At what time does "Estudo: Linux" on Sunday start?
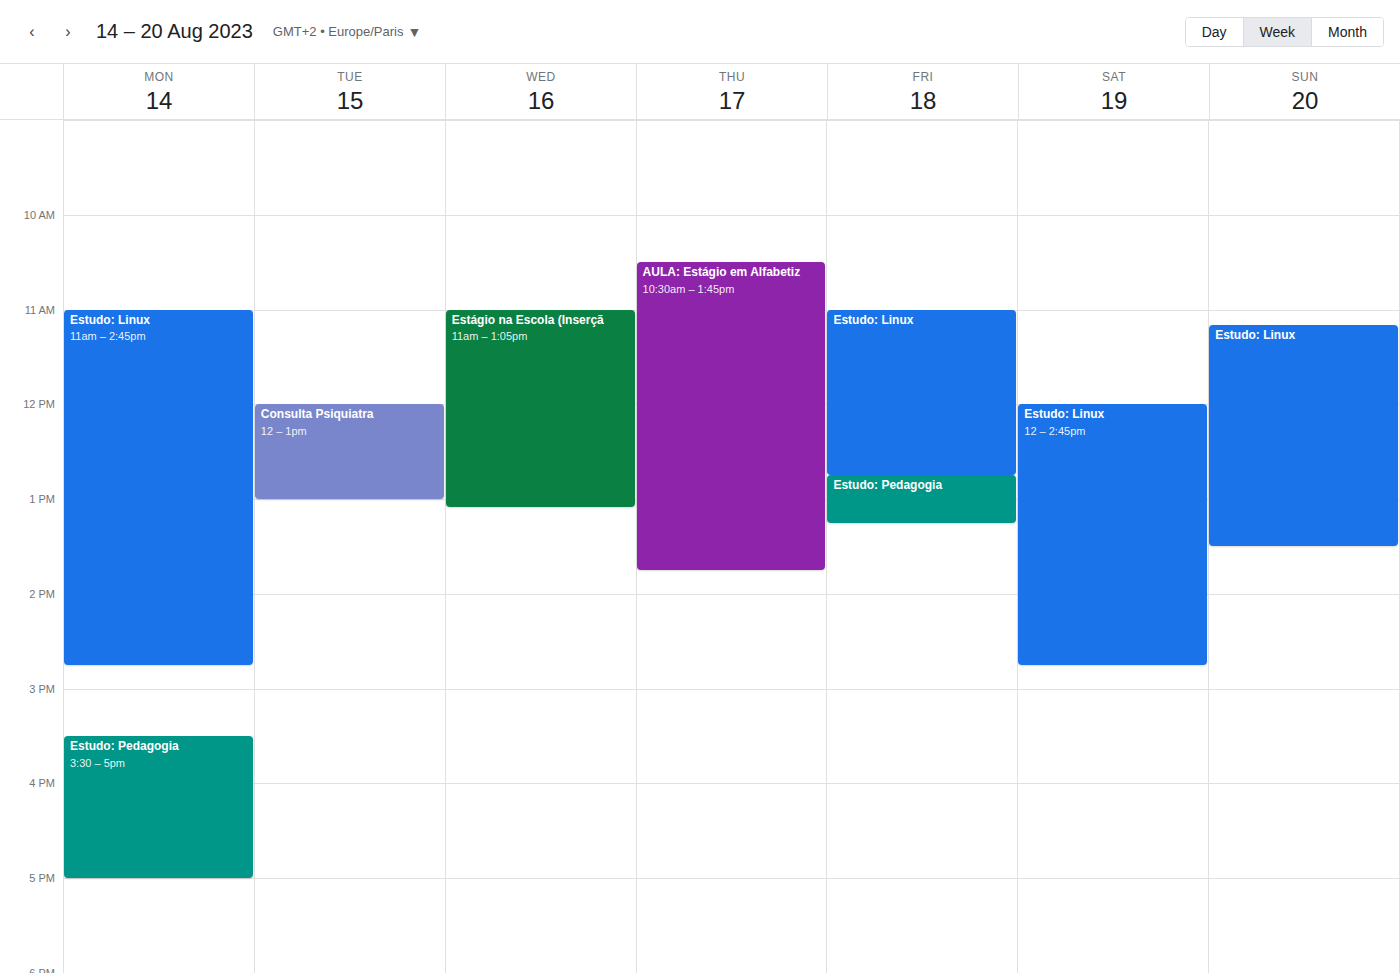
11:10 AM